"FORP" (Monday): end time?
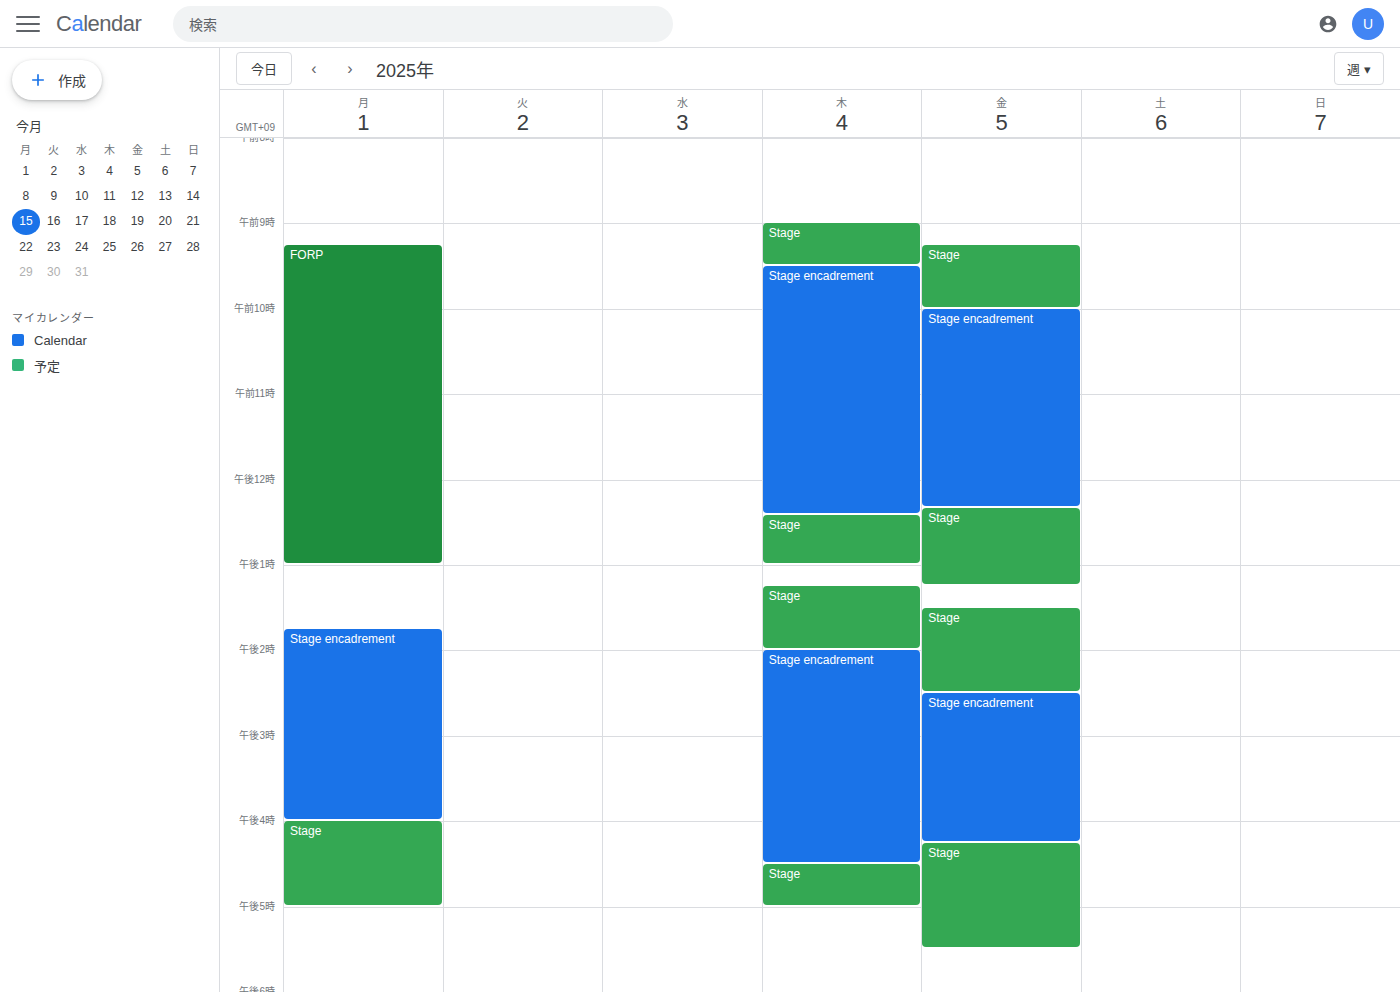
1:00 PM